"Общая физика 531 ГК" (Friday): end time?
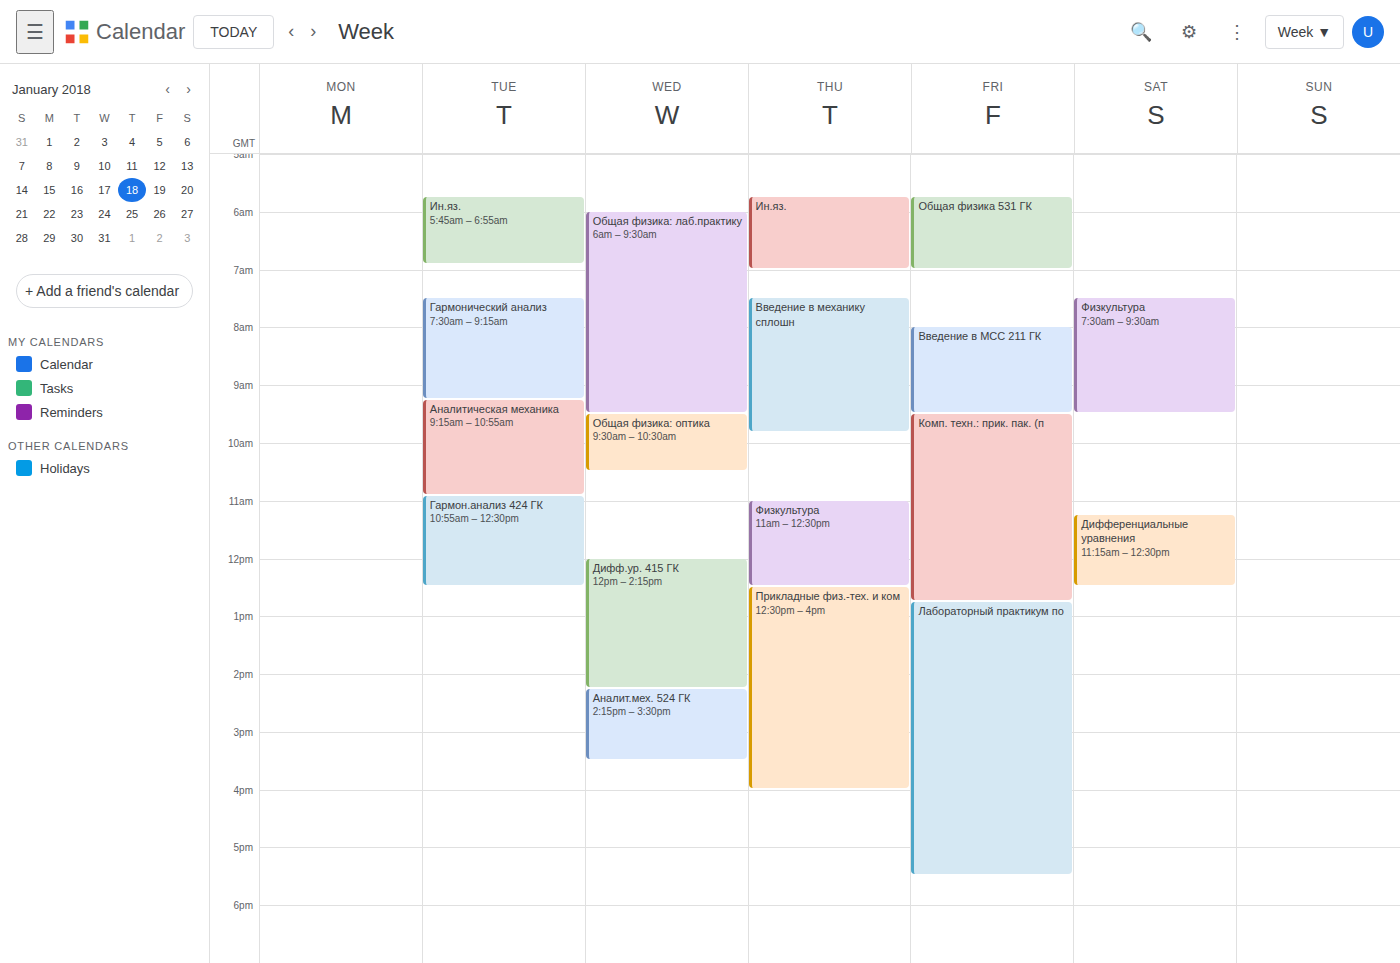
7:00 AM